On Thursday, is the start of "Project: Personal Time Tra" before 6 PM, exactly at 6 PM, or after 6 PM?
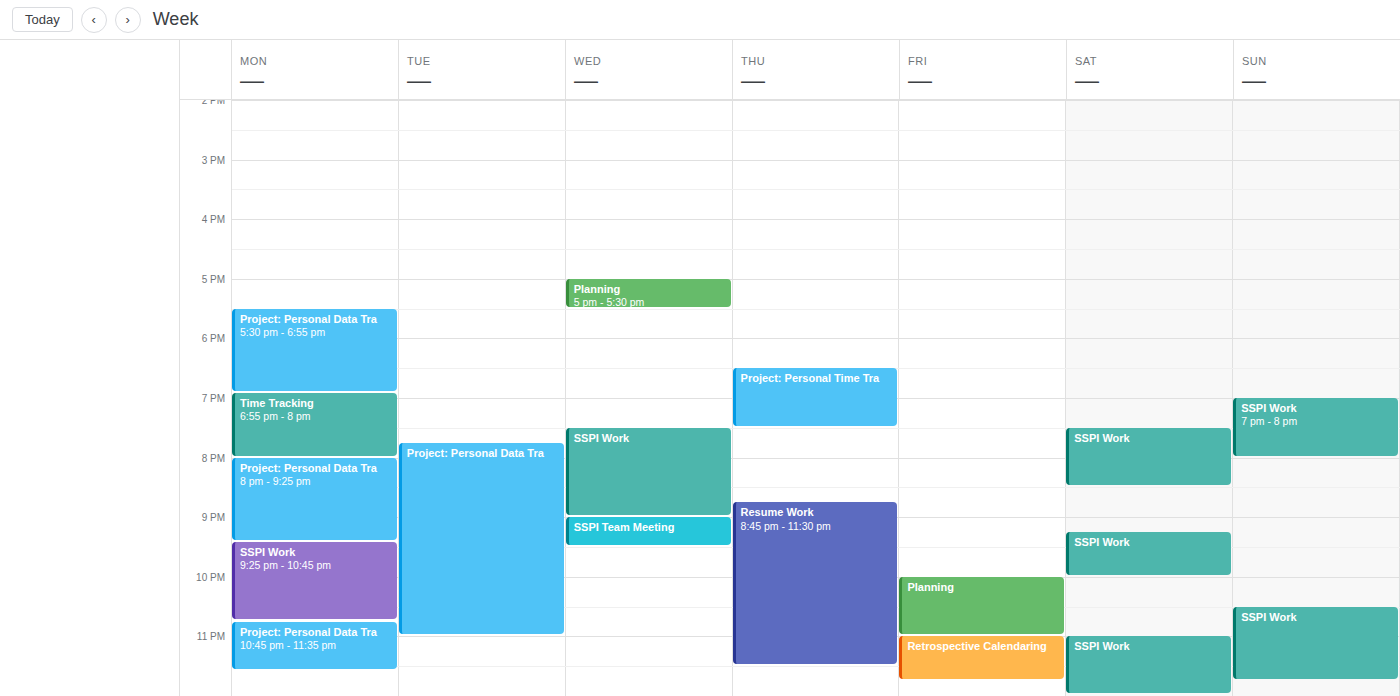
6:30 PM -- after 6 PM, 30 minutes below the 6 PM line.